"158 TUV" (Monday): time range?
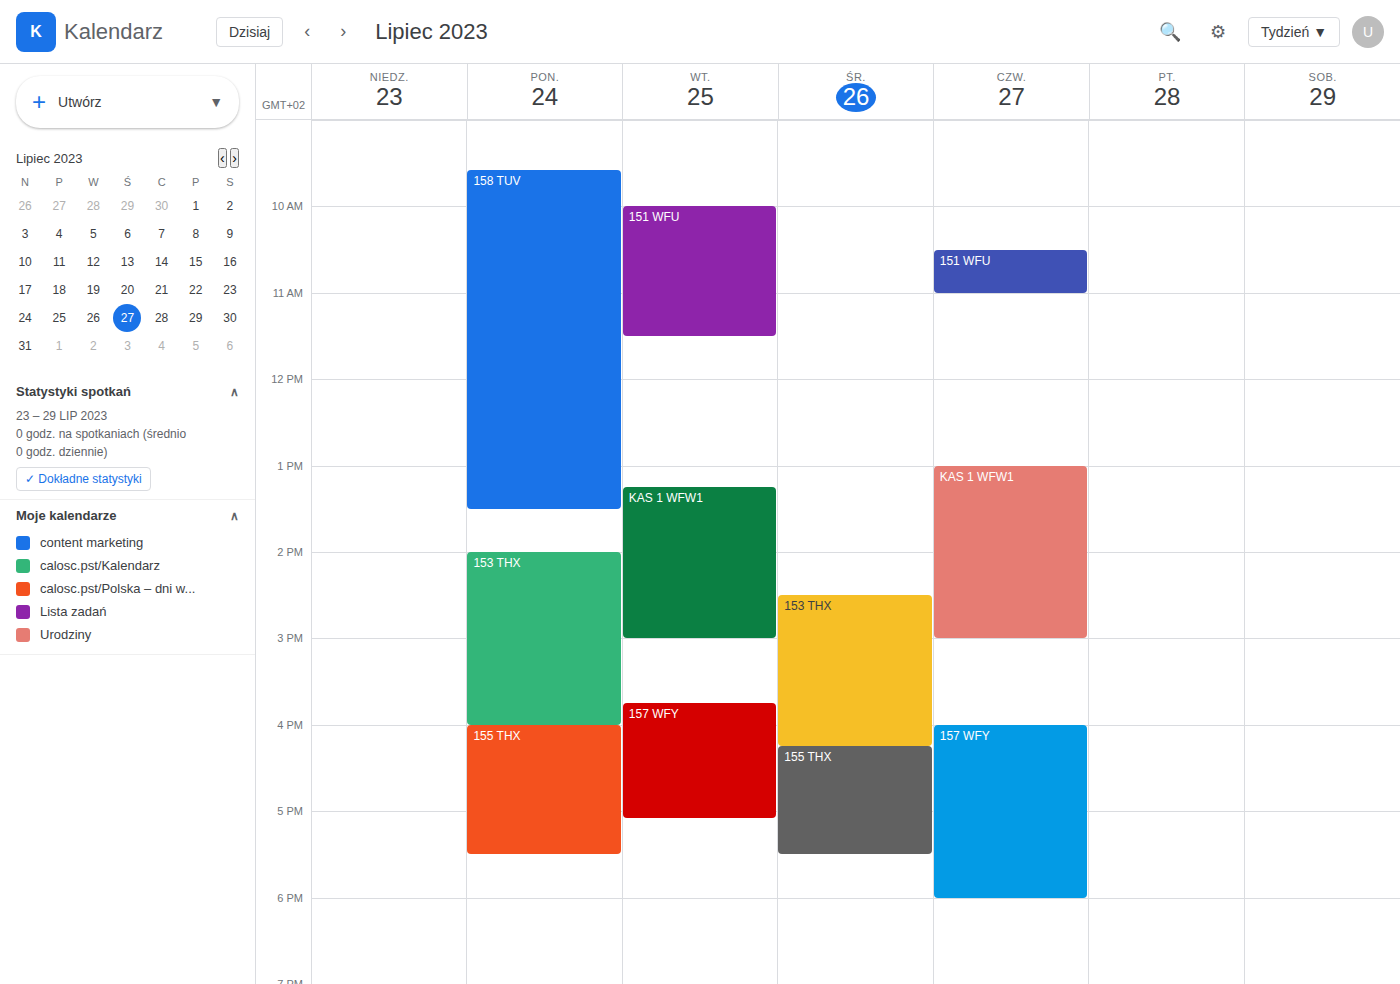
09:35 to 13:30